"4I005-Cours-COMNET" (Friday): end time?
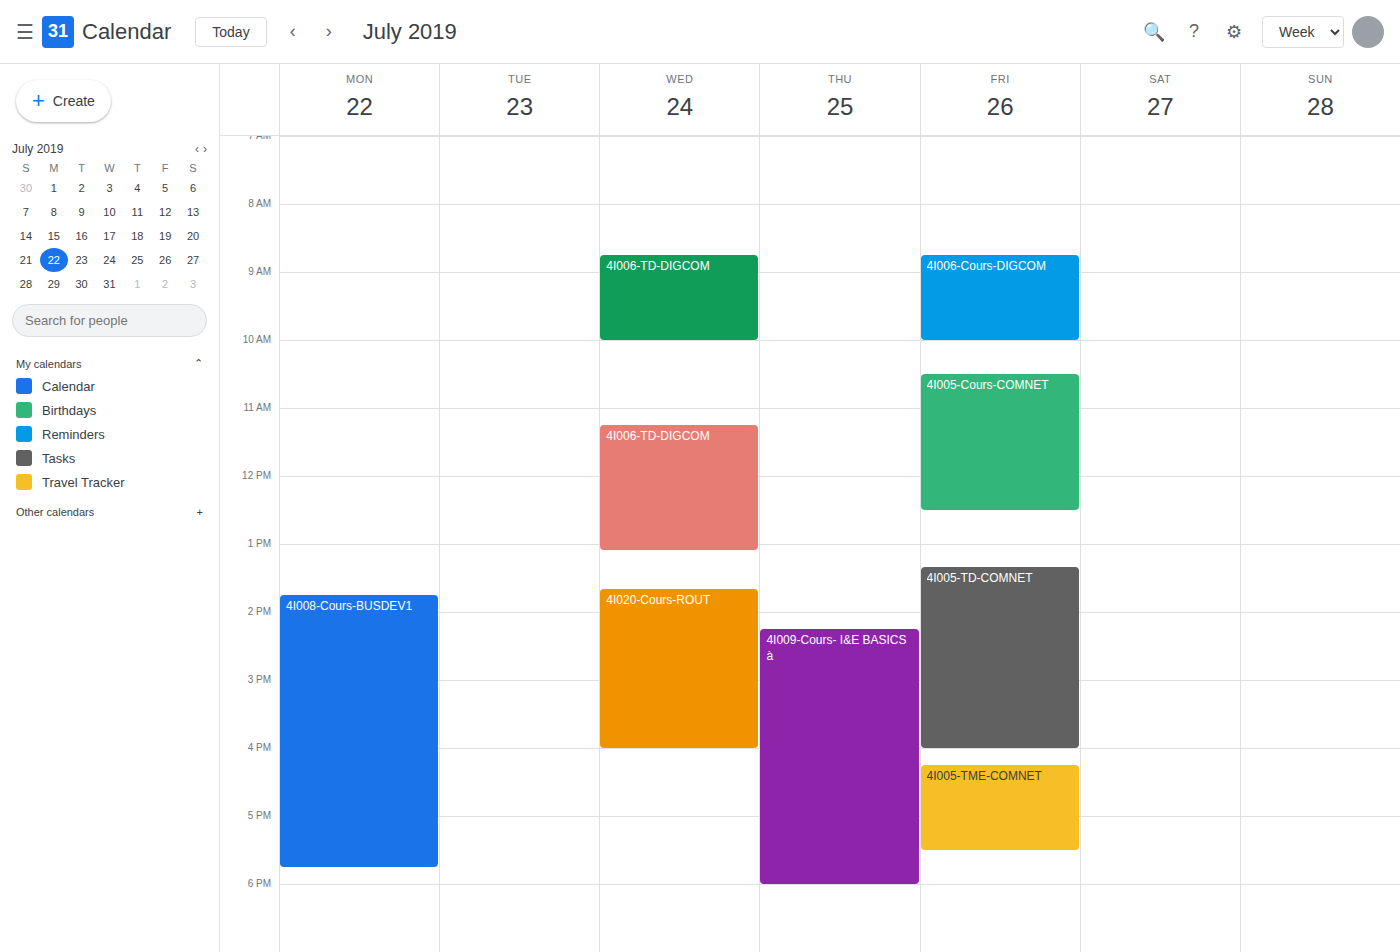
12:30